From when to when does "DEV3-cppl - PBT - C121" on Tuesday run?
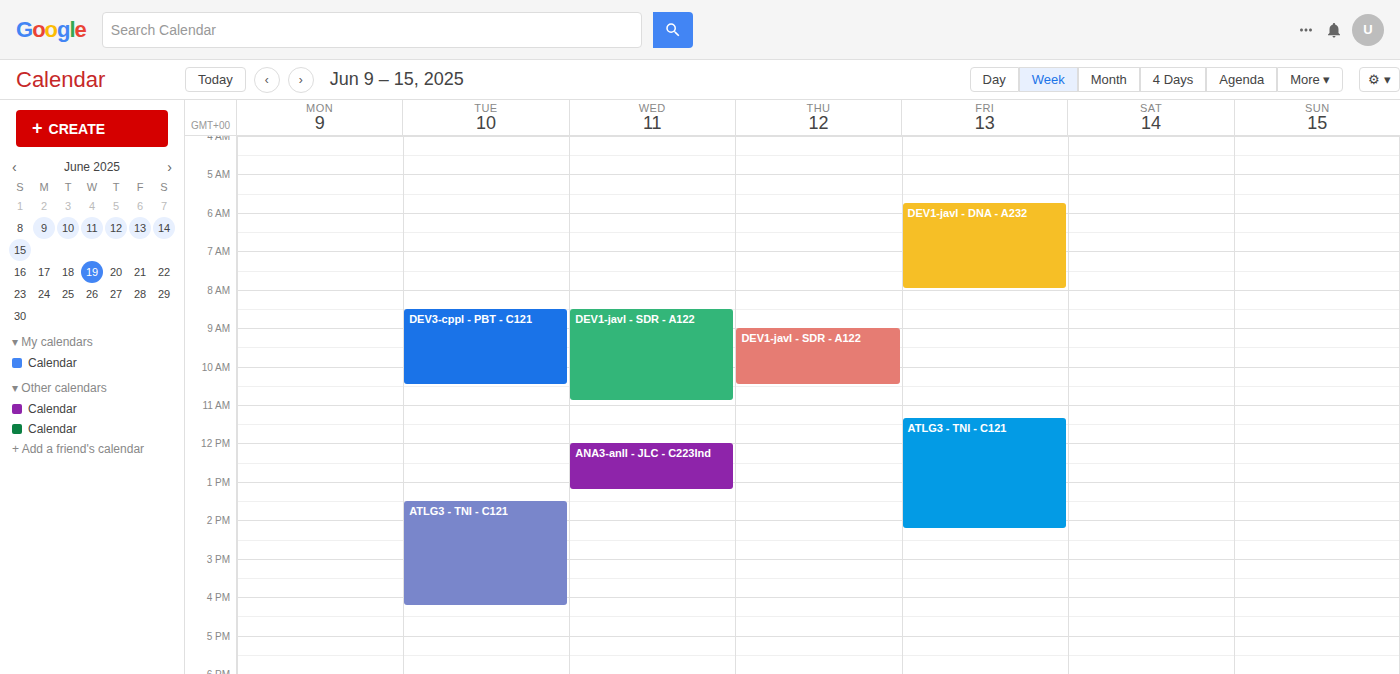
8:30 AM to 10:30 AM